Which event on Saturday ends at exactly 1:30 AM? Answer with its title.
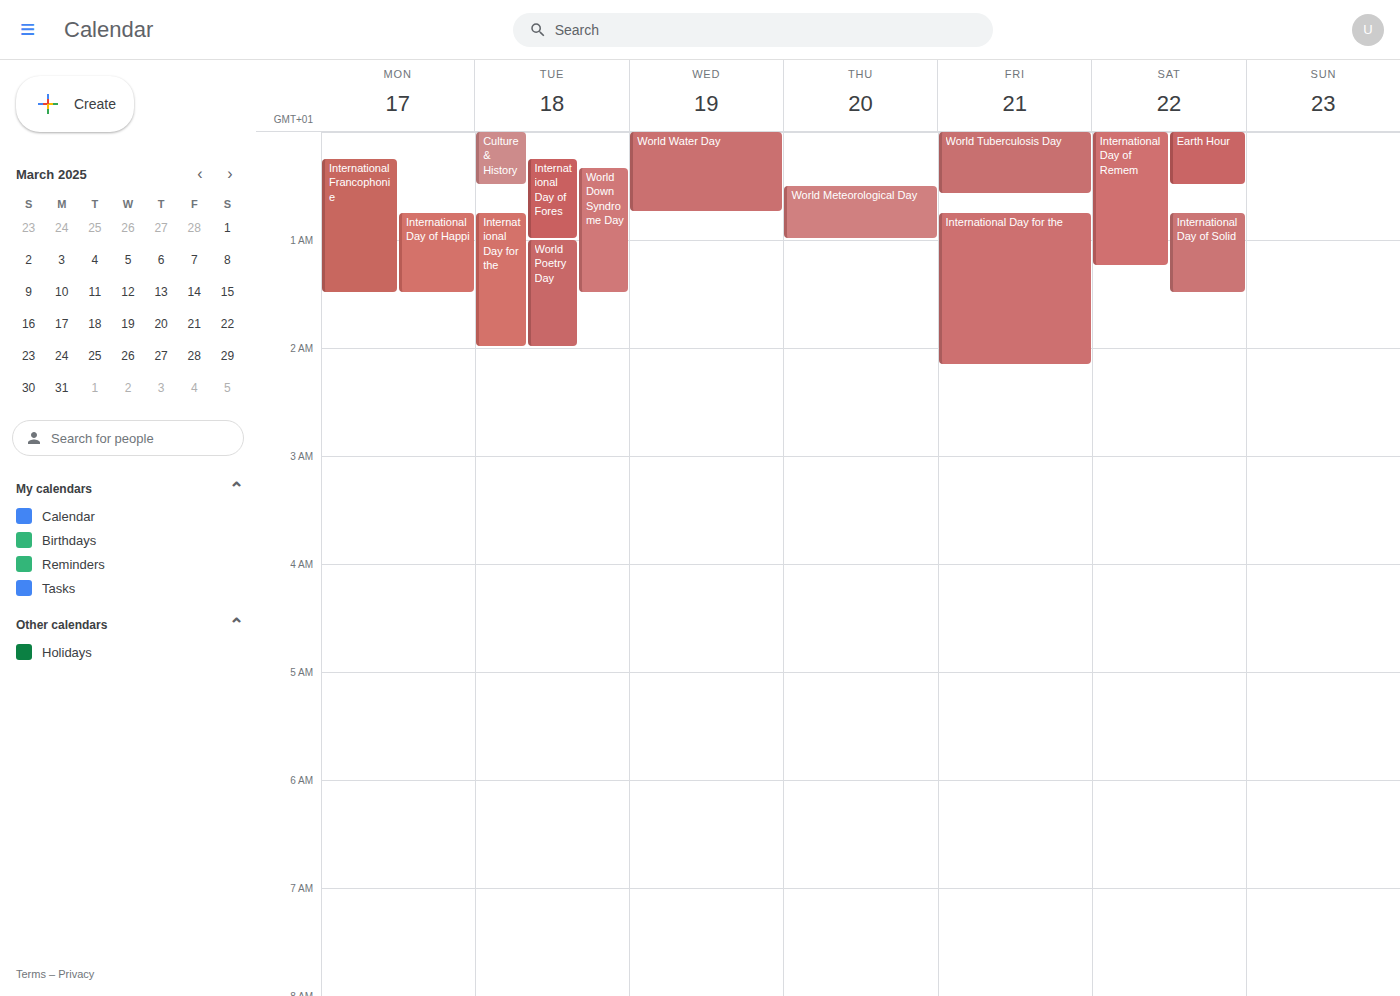
"International Day of Solid"